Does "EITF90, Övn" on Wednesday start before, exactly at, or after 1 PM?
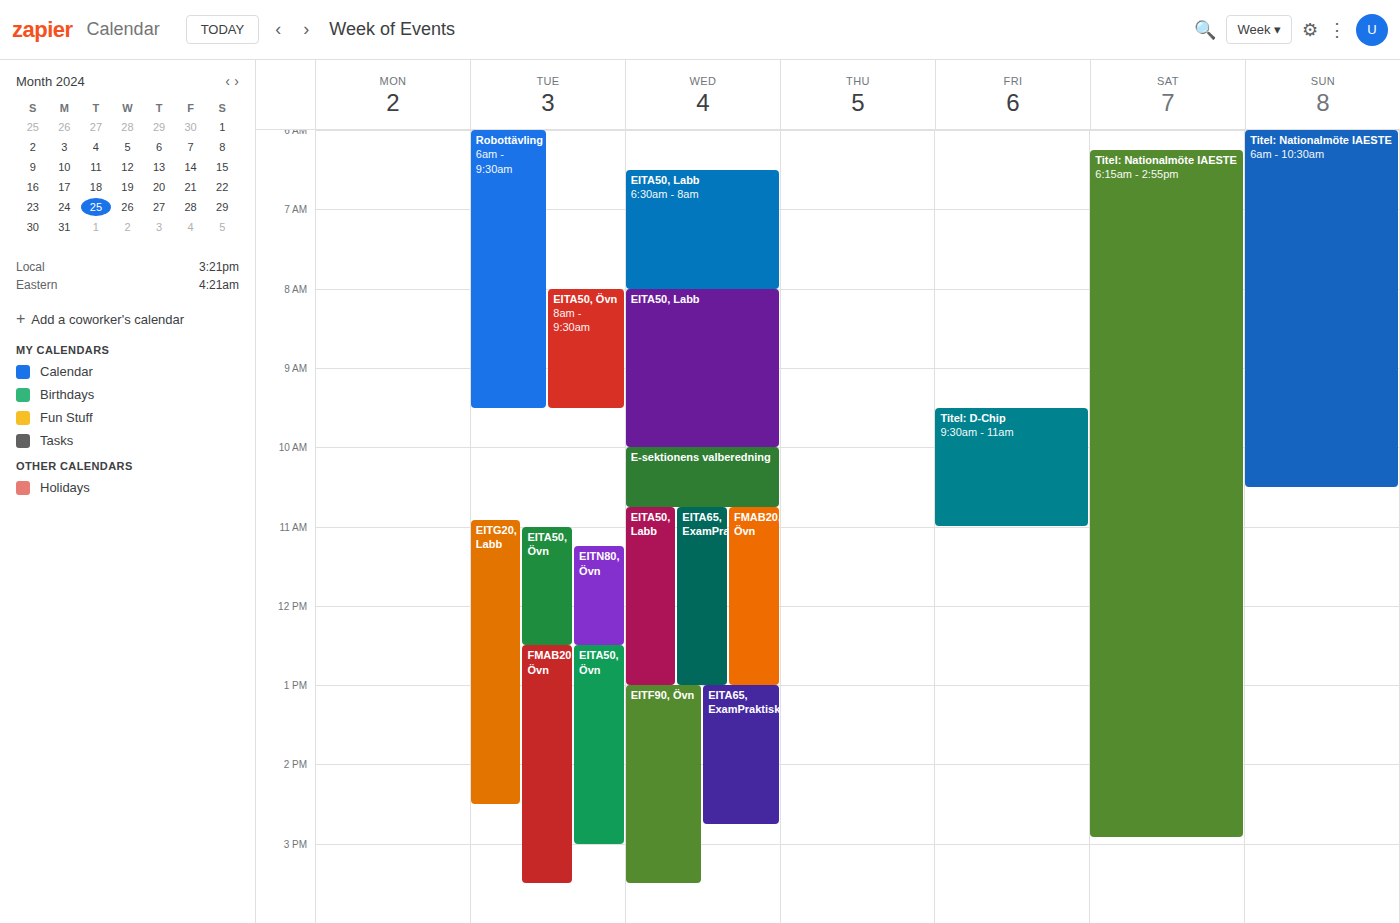
1:00 PM -- exactly at 1 PM, on the 1 PM line.